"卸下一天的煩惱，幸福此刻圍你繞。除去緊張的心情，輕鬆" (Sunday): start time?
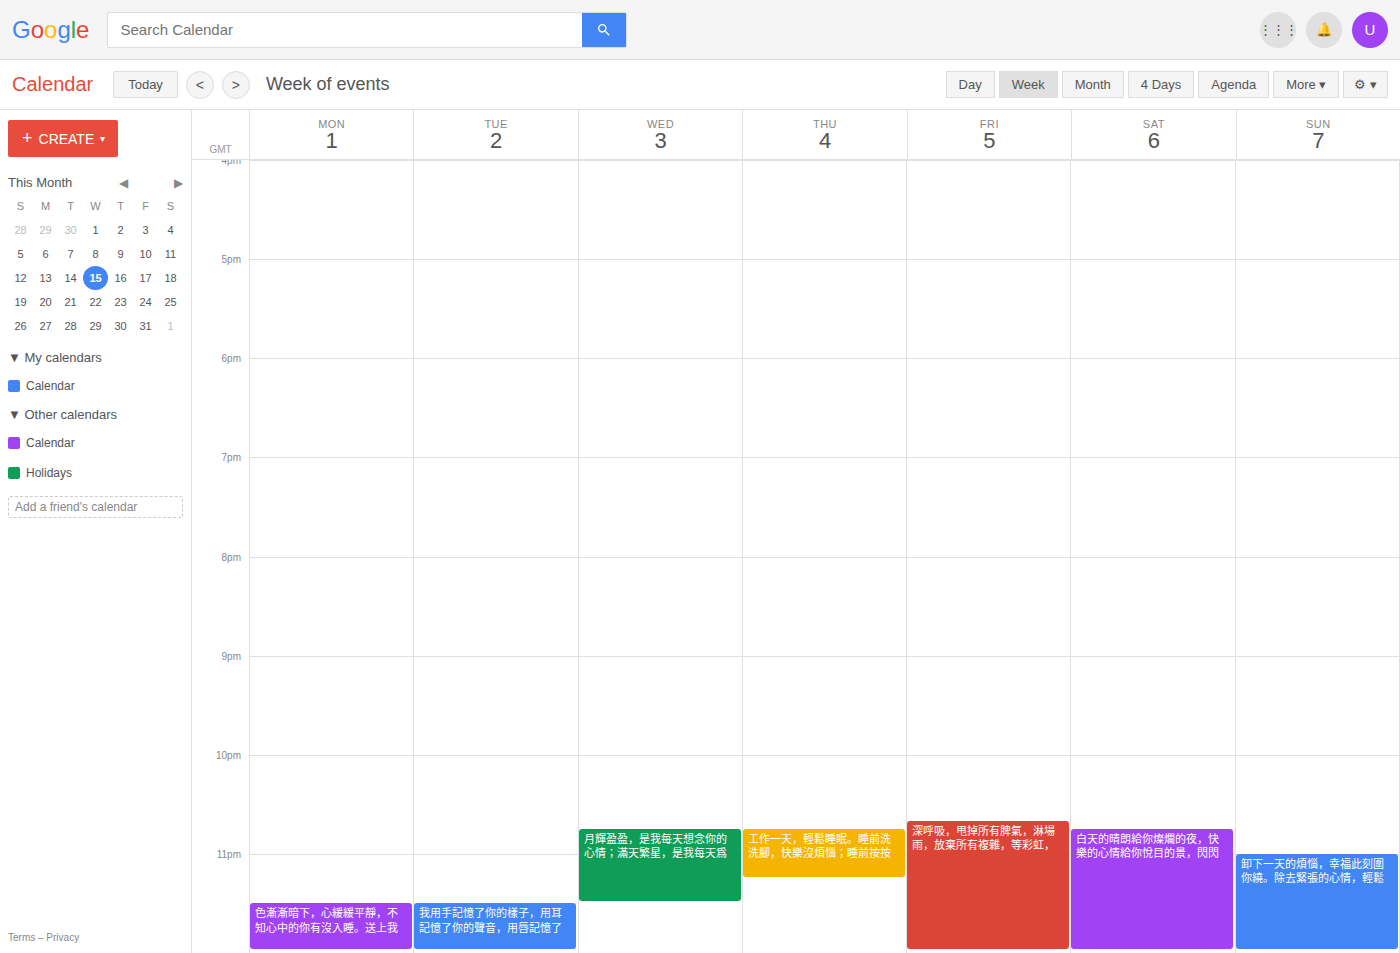
11:00 PM